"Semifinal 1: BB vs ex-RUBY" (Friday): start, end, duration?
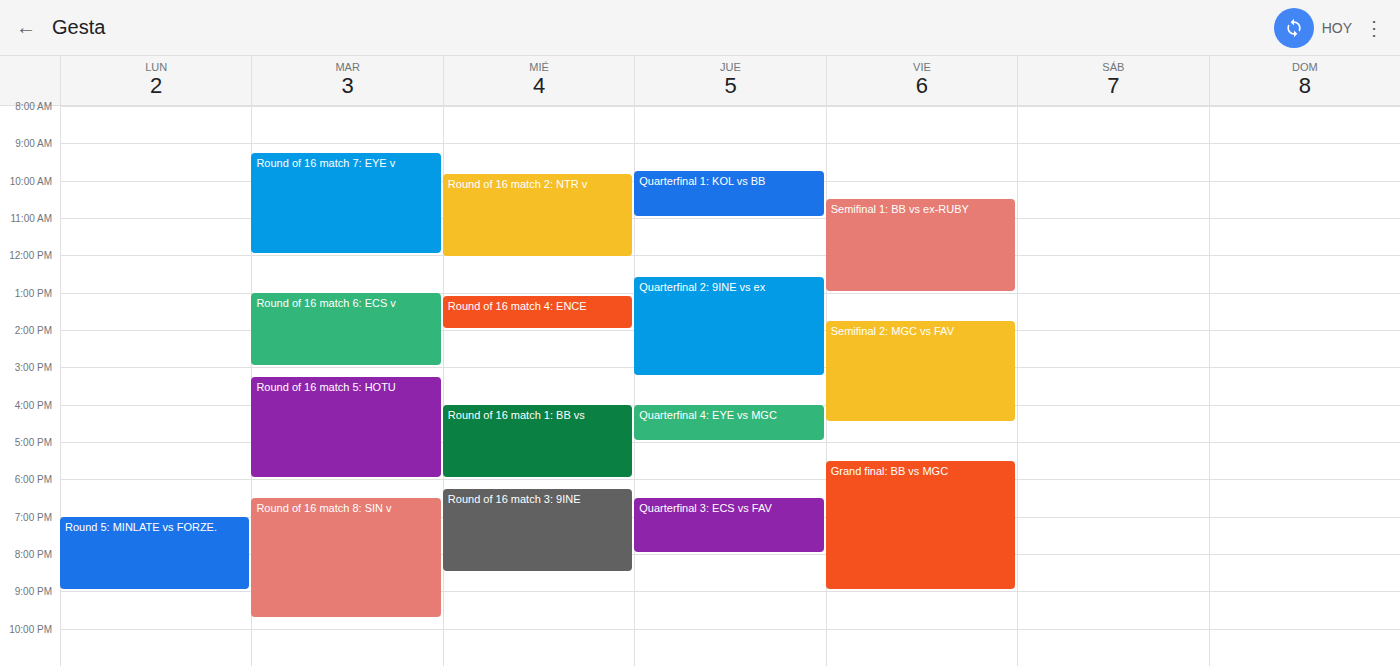
10:30 AM to 1:00 PM, 2 hours 30 minutes